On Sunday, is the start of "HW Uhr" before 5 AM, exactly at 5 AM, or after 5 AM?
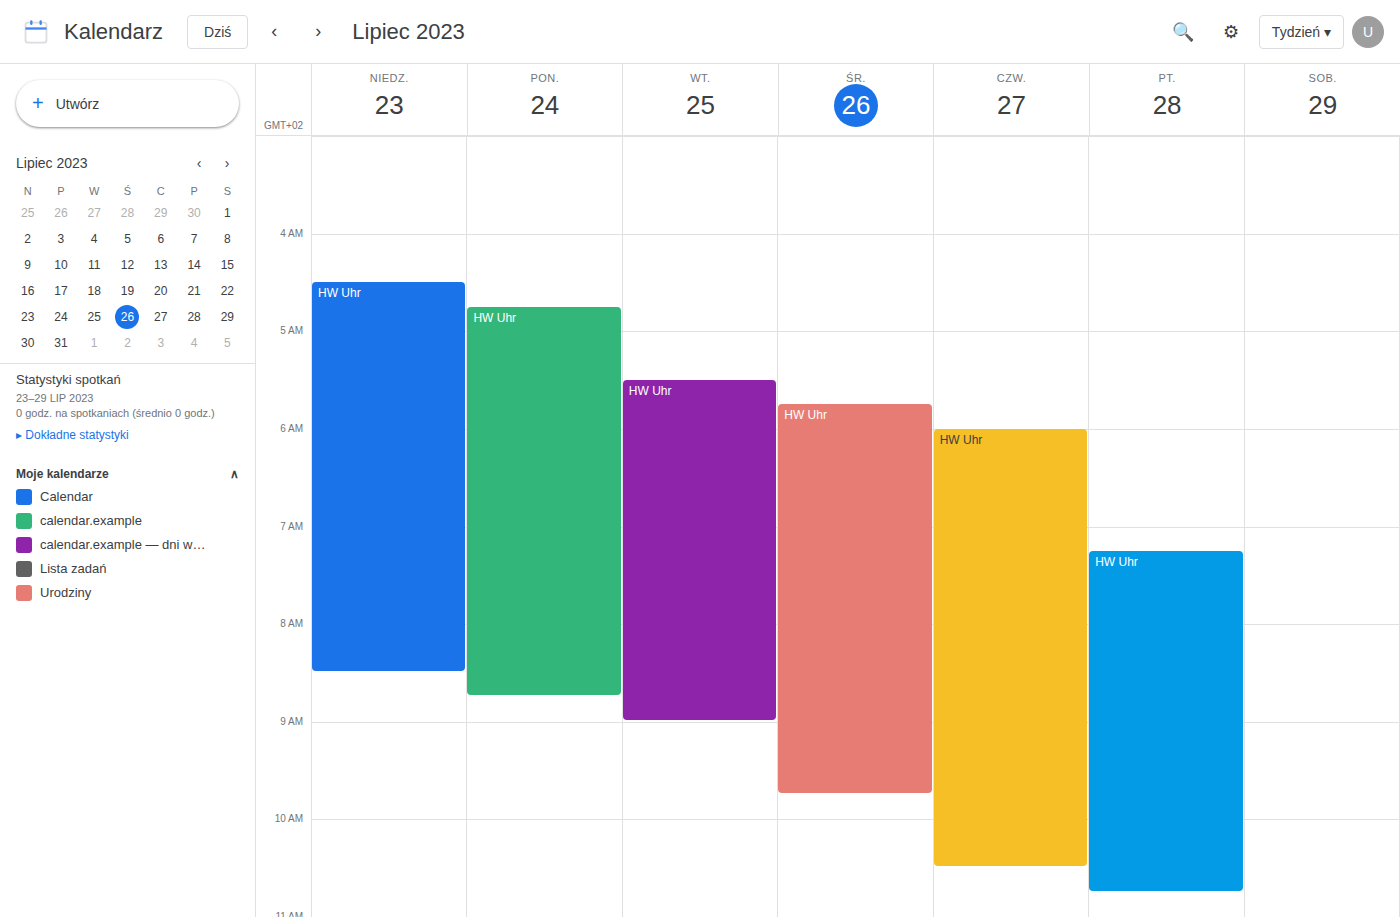
4:30 AM -- before 5 AM, 30 minutes above the 5 AM line.